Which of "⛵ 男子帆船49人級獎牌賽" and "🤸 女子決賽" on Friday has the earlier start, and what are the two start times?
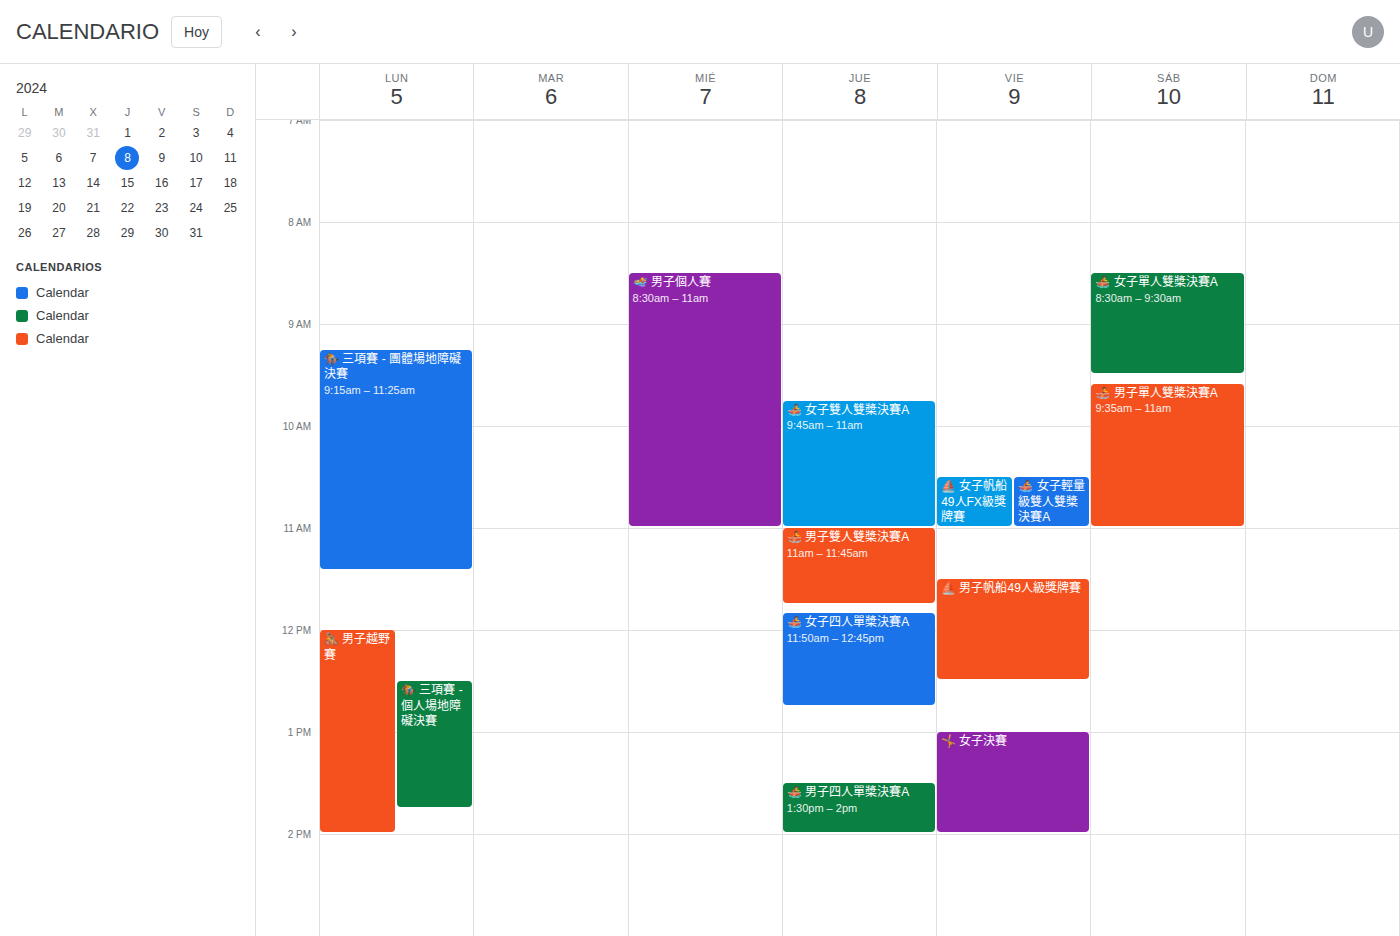
"⛵ 男子帆船49人級獎牌賽" 11:30 AM; "🤸 女子決賽" 1:00 PM.